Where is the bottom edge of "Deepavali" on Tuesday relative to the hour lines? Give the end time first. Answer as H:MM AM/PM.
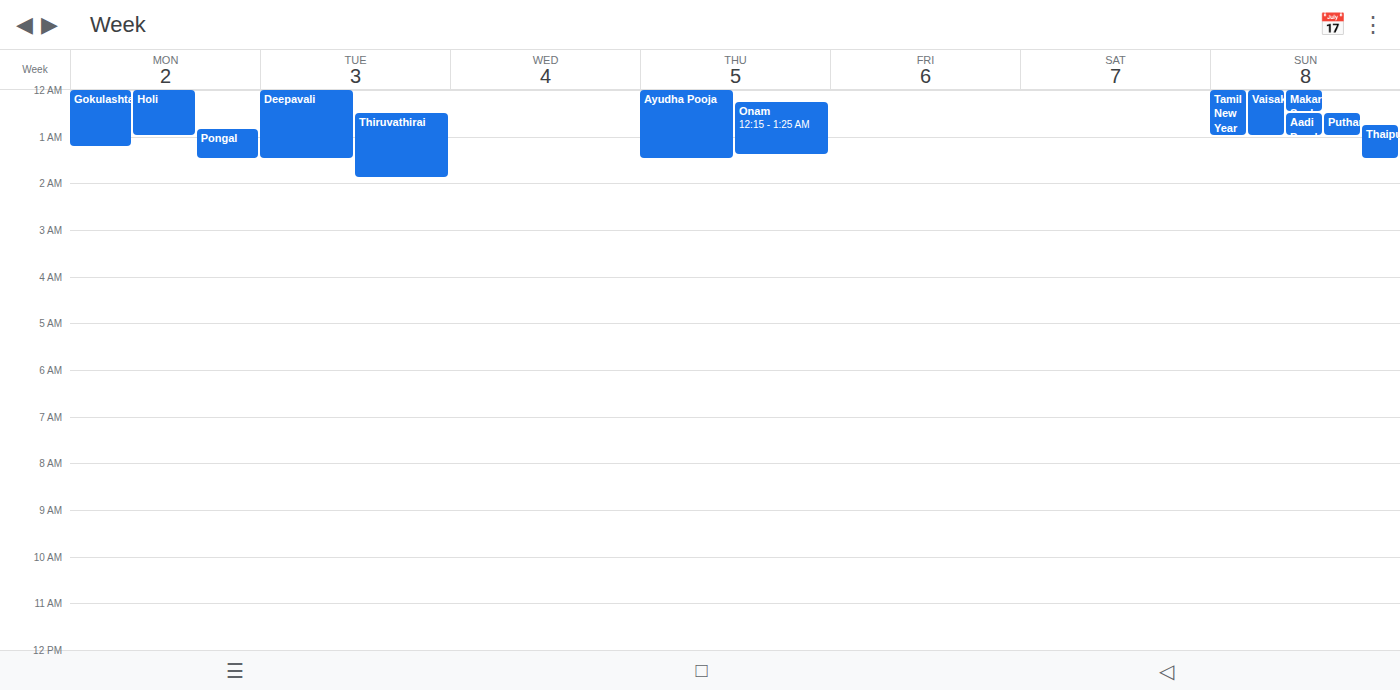
1:30 AM -- halfway between the 1 AM and 2 AM lines.